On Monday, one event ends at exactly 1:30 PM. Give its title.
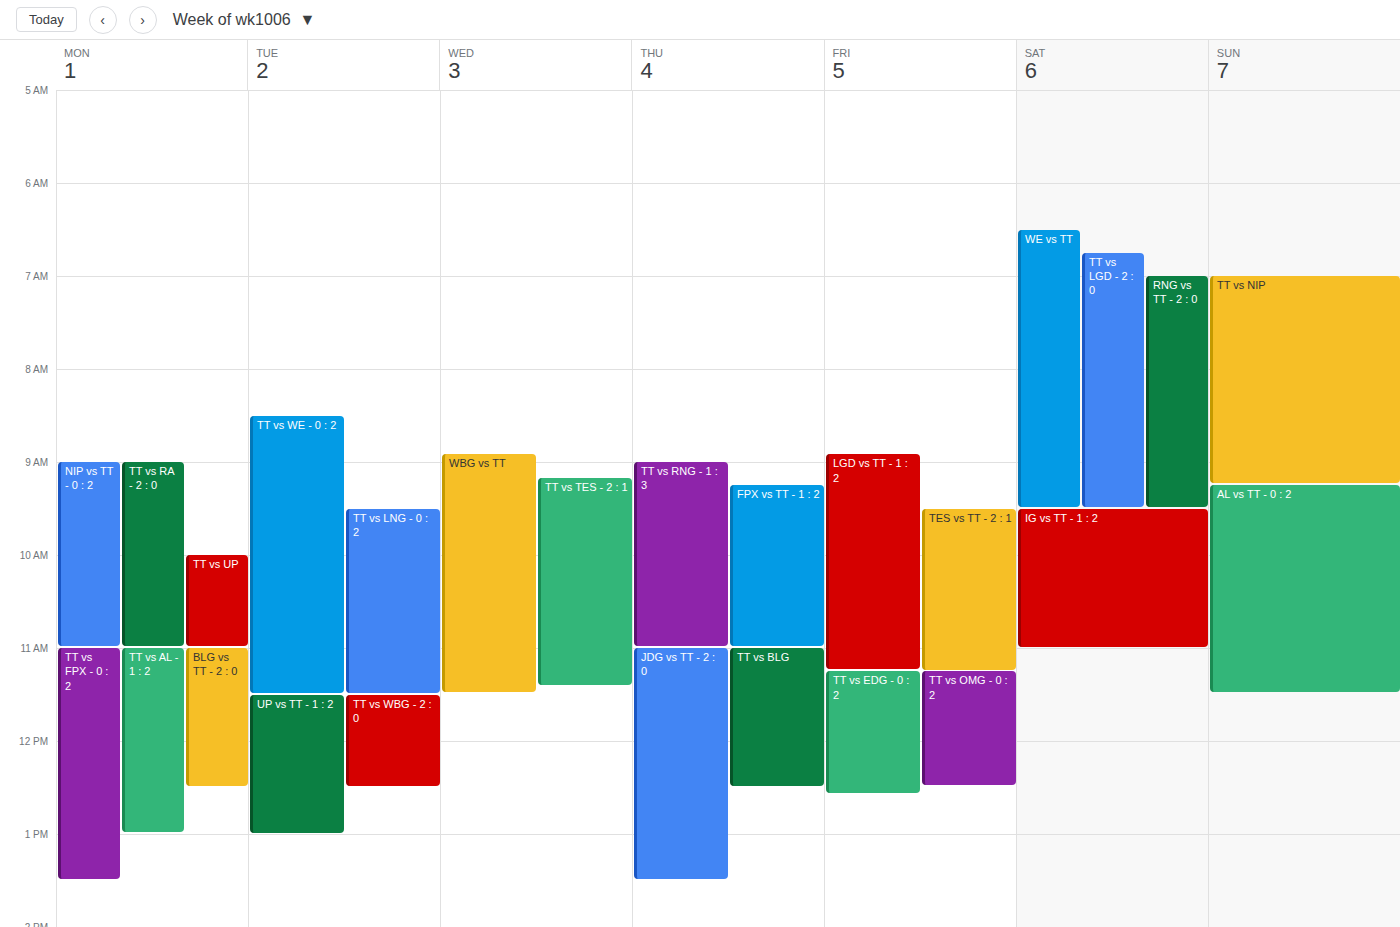
"TT vs FPX - 0 : 2"